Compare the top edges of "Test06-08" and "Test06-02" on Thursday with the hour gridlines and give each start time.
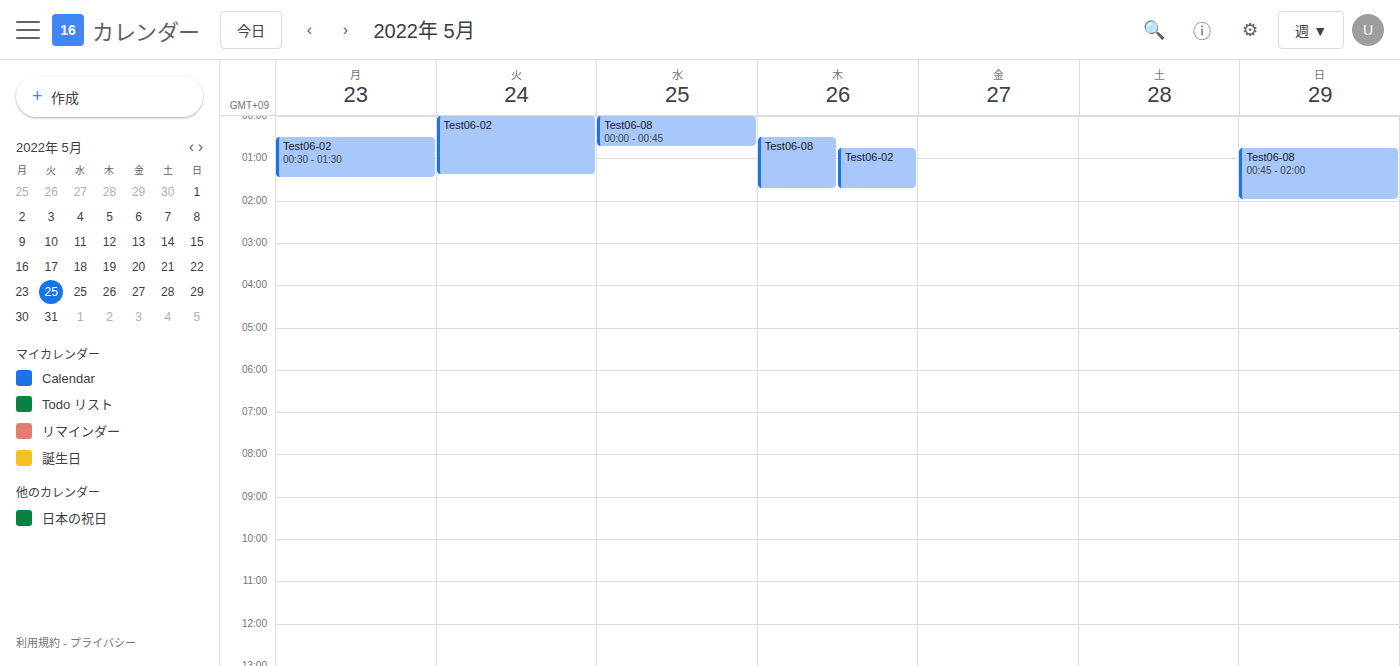
"Test06-08": 12:30 AM, halfway between the 12 AM and 1 AM lines. "Test06-02": 12:45 AM, neither: three quarters of the way from the 12 AM line to the 1 AM line.